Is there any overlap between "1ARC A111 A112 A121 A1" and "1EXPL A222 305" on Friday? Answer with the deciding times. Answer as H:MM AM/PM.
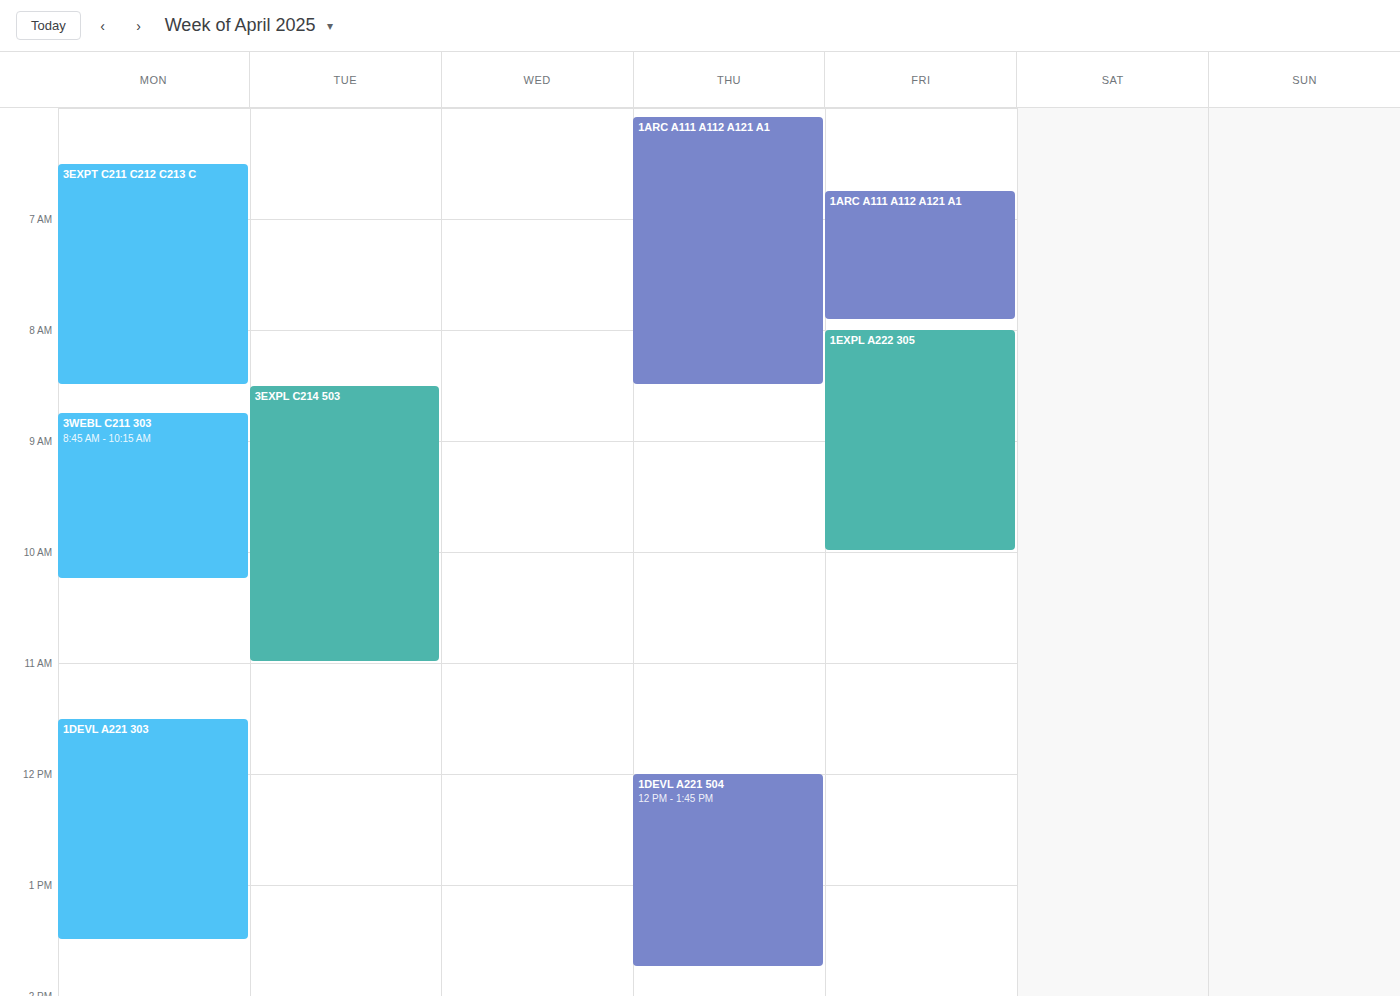
"1ARC A111 A112 A121 A1" ends at 7:55 AM and "1EXPL A222 305" starts at 8:00 AM -- no overlap.